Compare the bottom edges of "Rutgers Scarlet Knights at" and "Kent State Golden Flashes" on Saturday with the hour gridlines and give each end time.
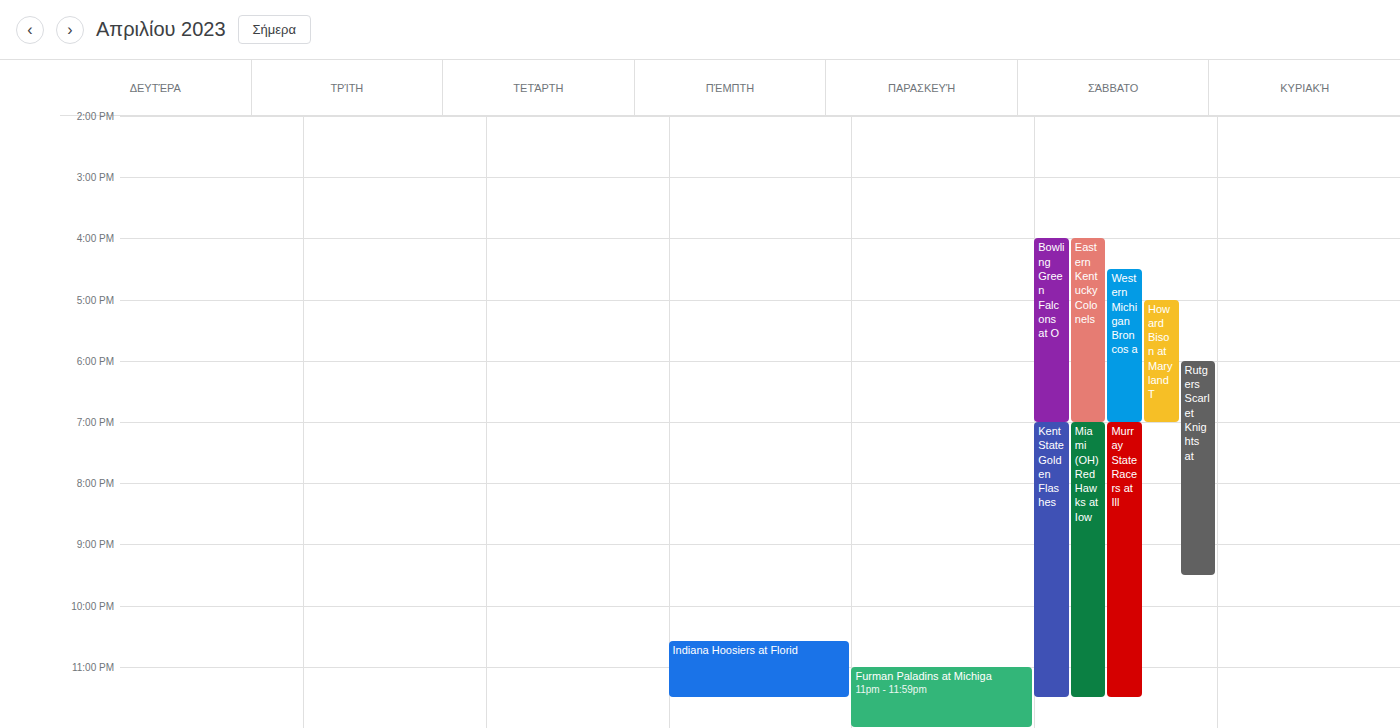
"Rutgers Scarlet Knights at": 9:30 PM, halfway between the 9 PM and 10 PM lines. "Kent State Golden Flashes": 11:30 PM, halfway between the 11 PM and 12 AM lines.